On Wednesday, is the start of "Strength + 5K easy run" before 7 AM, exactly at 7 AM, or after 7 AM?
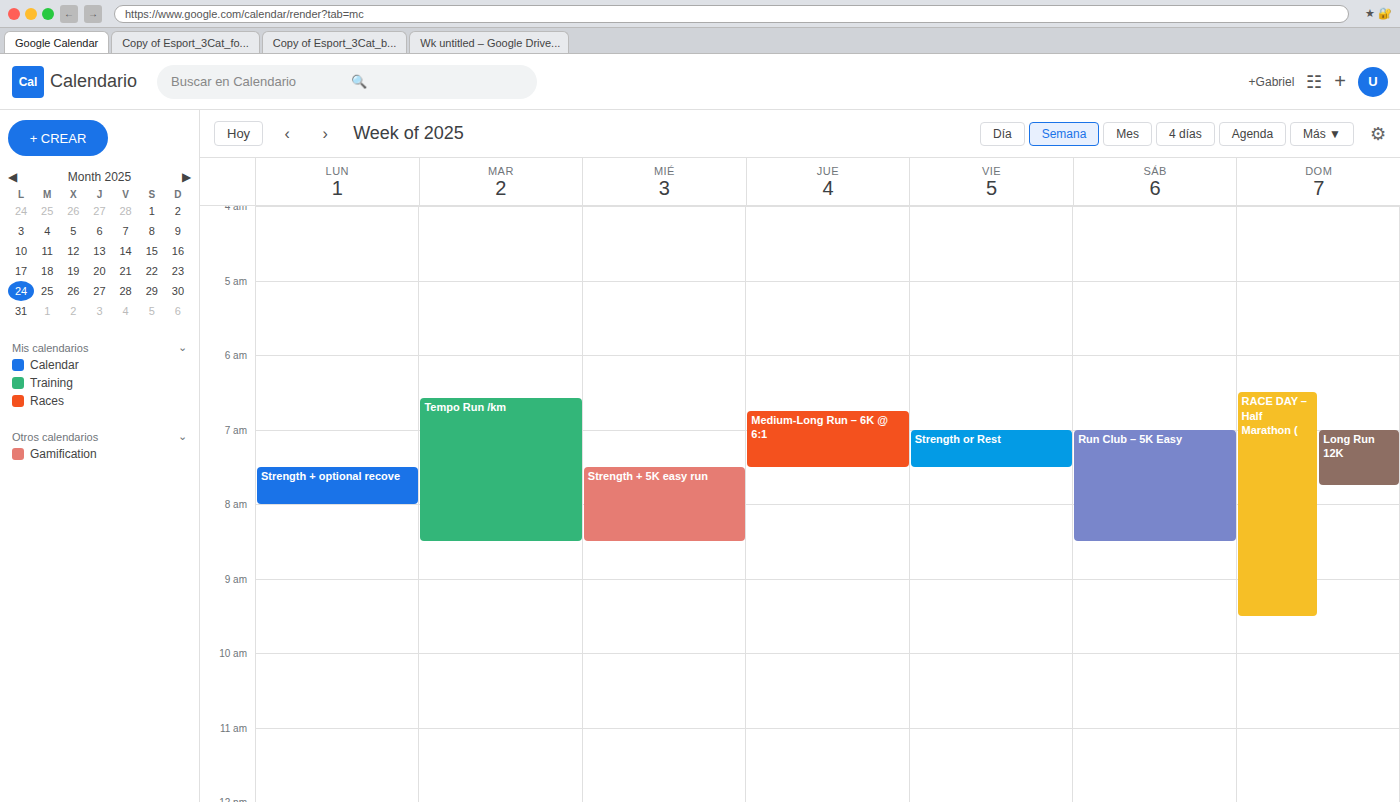
7:30 AM -- after 7 AM, 30 minutes below the 7 AM line.